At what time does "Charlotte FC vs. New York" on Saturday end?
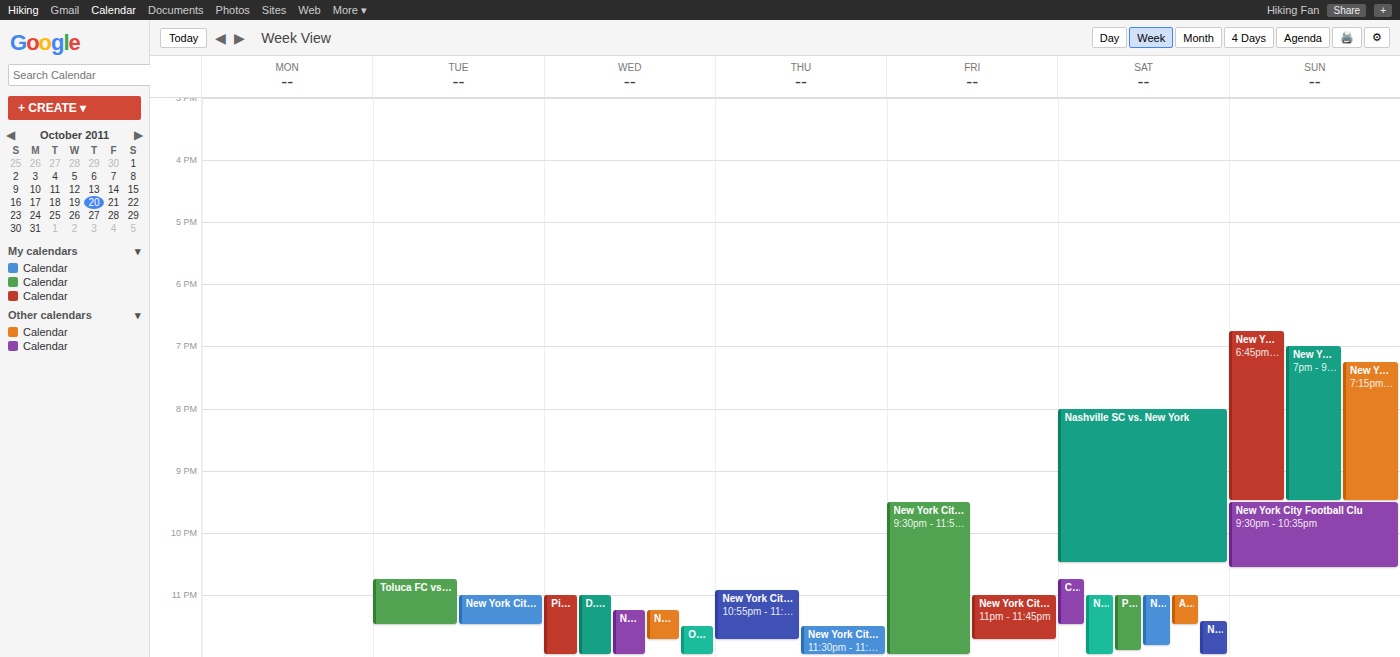
11:30 PM